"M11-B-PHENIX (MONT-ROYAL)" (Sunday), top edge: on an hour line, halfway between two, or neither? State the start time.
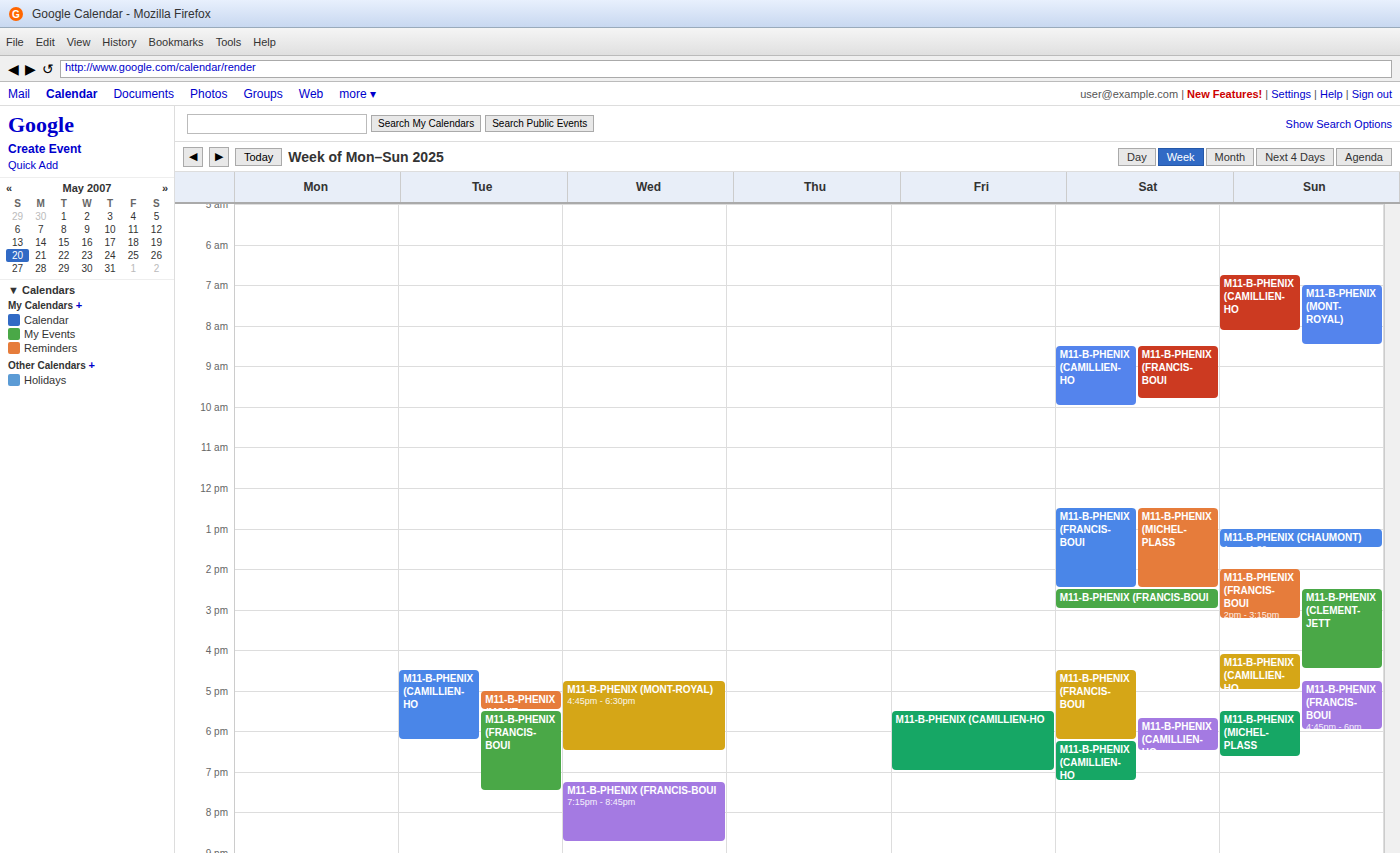
7:00 AM -- exactly on the 7 AM line.